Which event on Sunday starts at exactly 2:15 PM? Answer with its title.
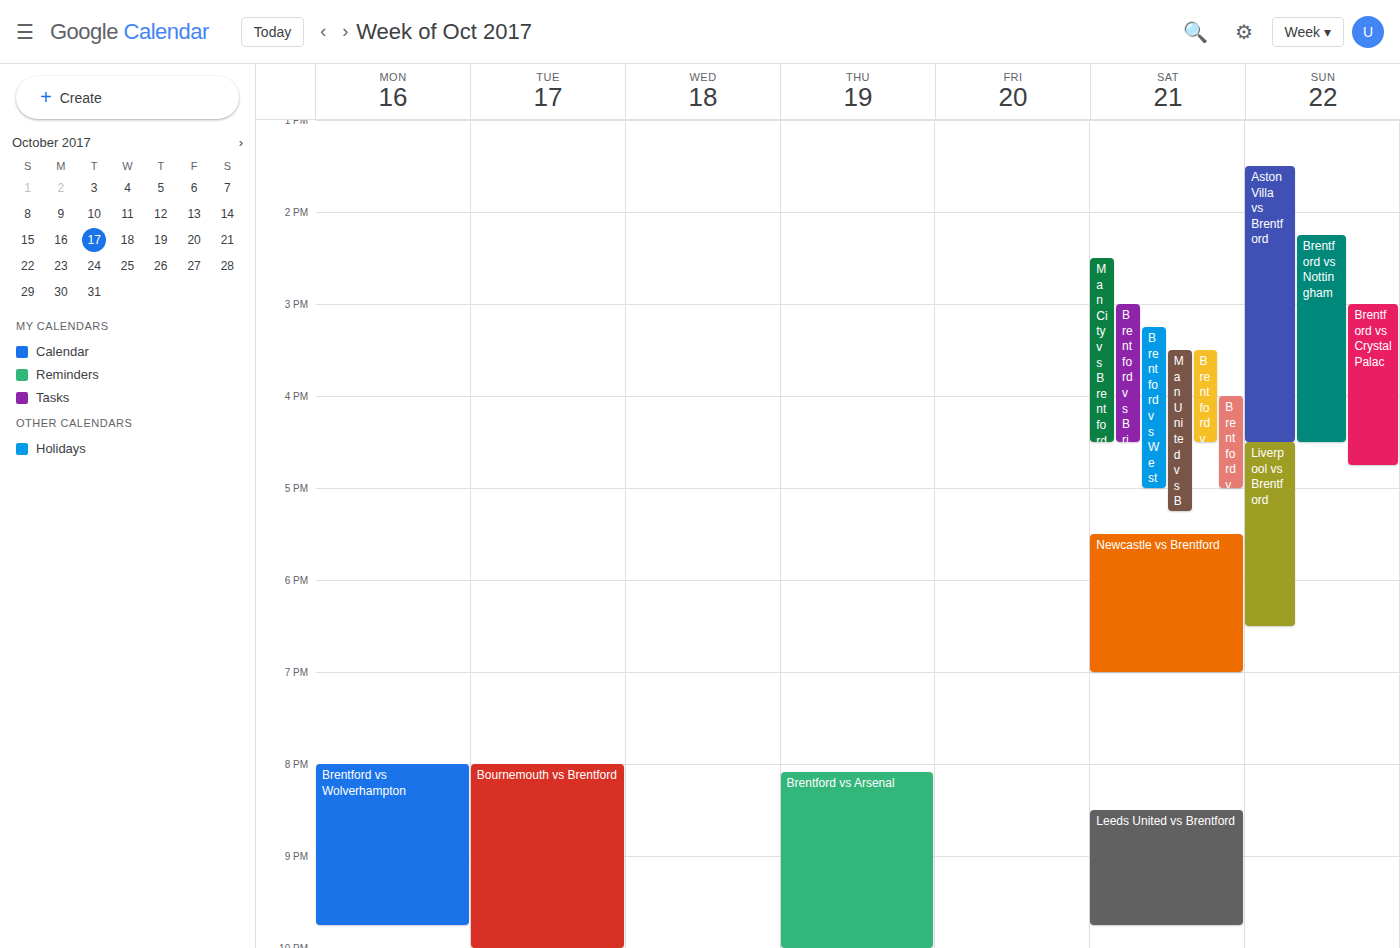
"Brentford vs Nottingham"